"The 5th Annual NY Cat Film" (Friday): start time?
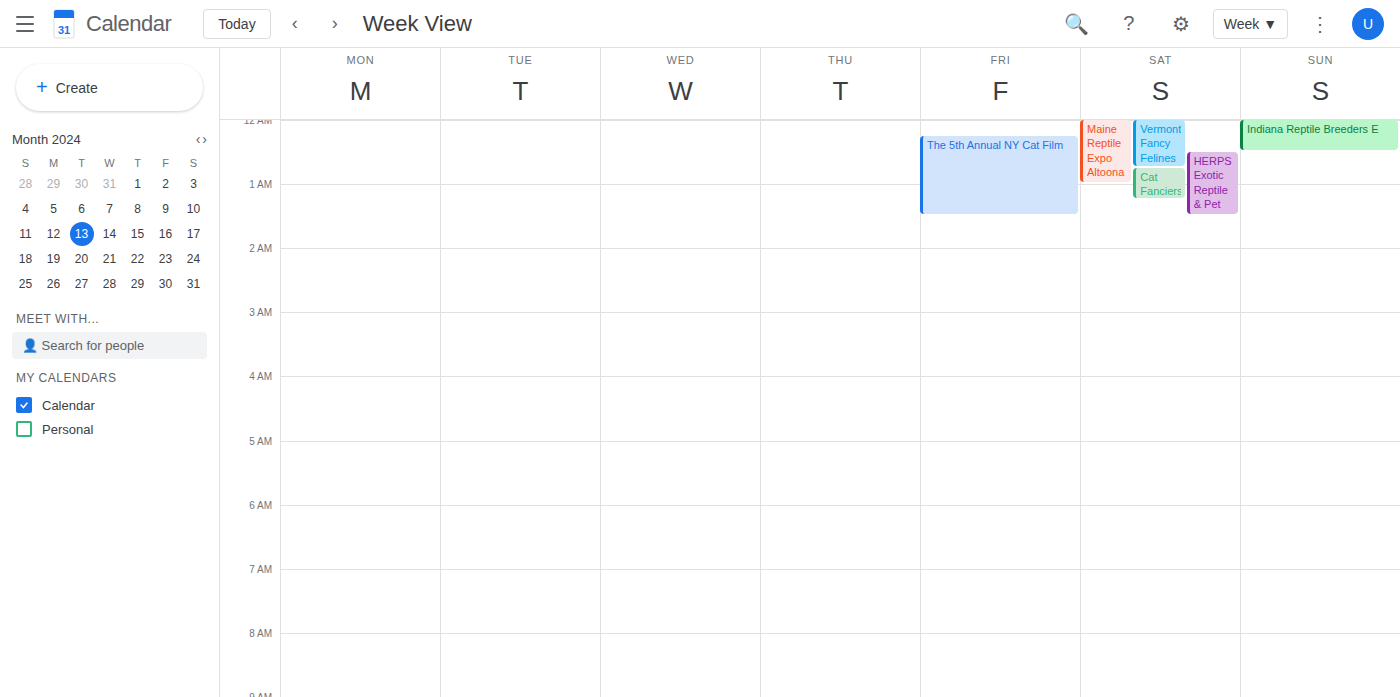
00:15